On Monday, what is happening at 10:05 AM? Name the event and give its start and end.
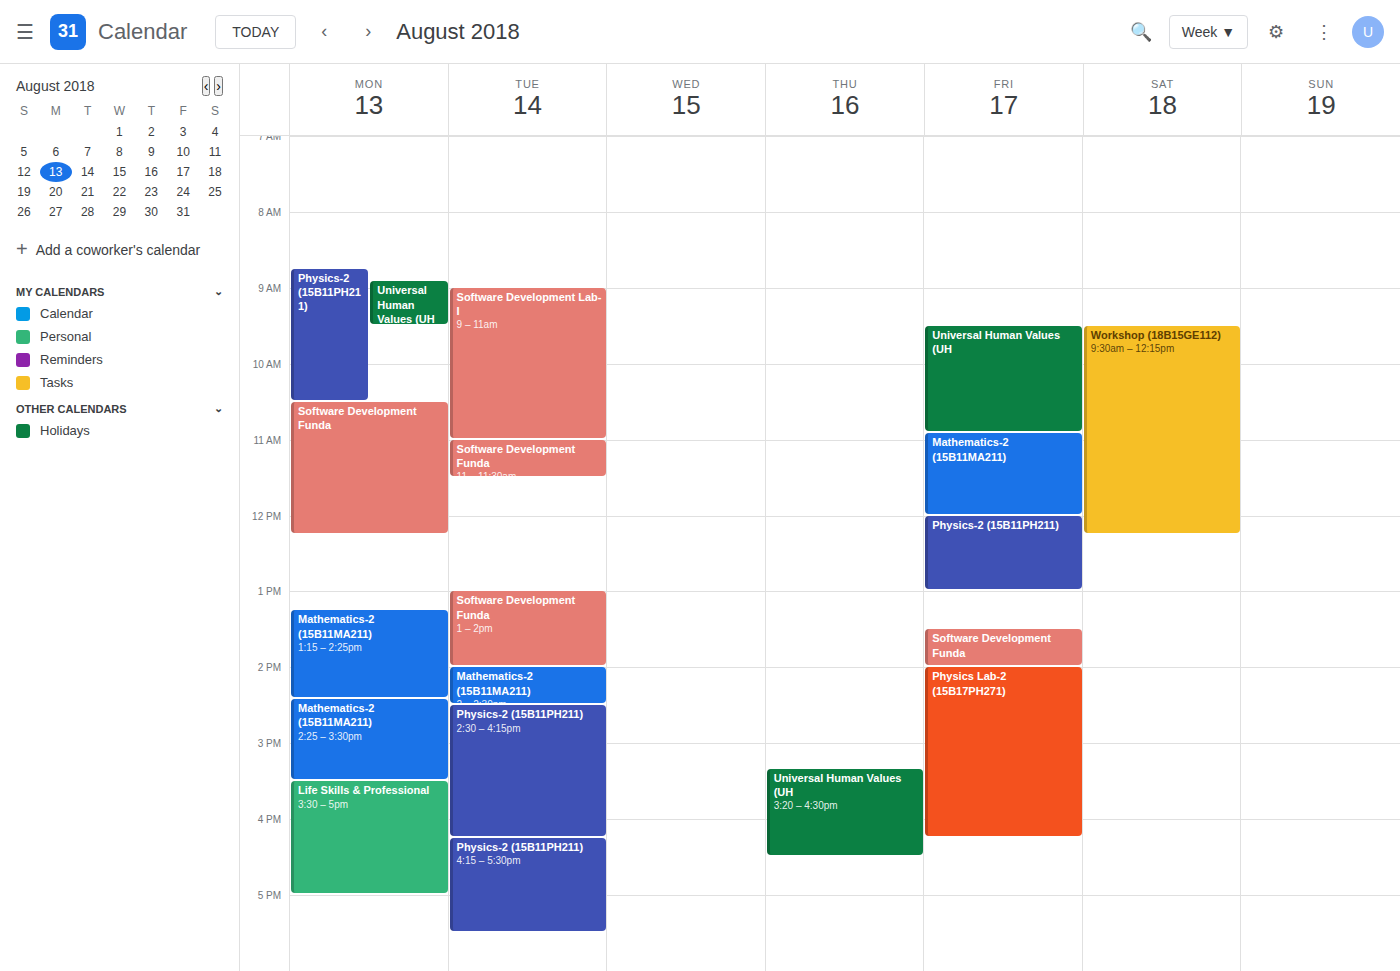
"Physics-2 (15B11PH211)", 8:45 AM to 10:30 AM